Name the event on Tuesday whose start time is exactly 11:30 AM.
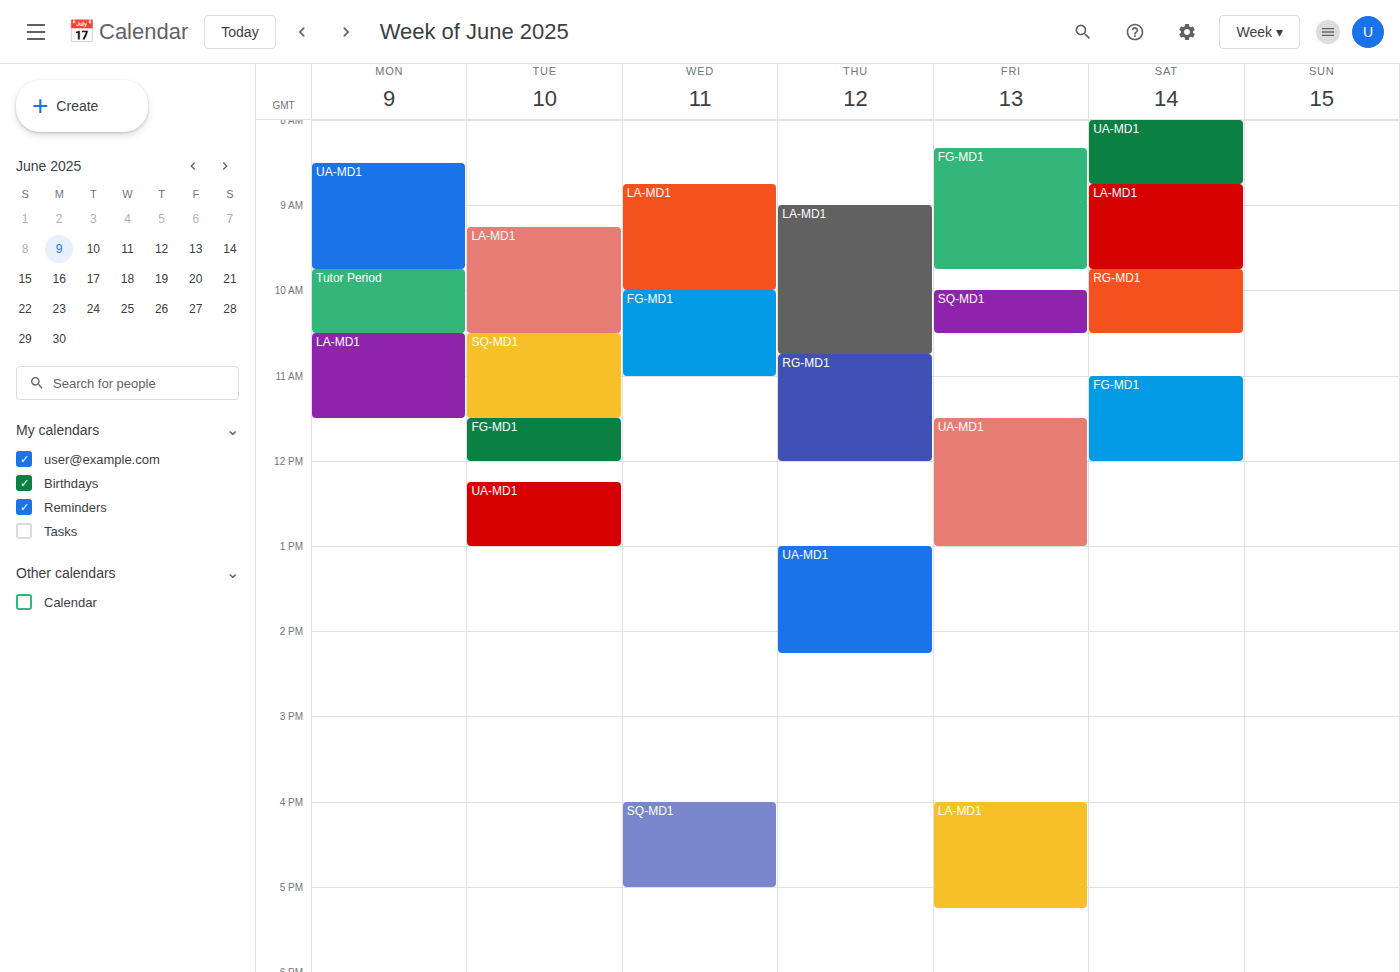
"FG-MD1"